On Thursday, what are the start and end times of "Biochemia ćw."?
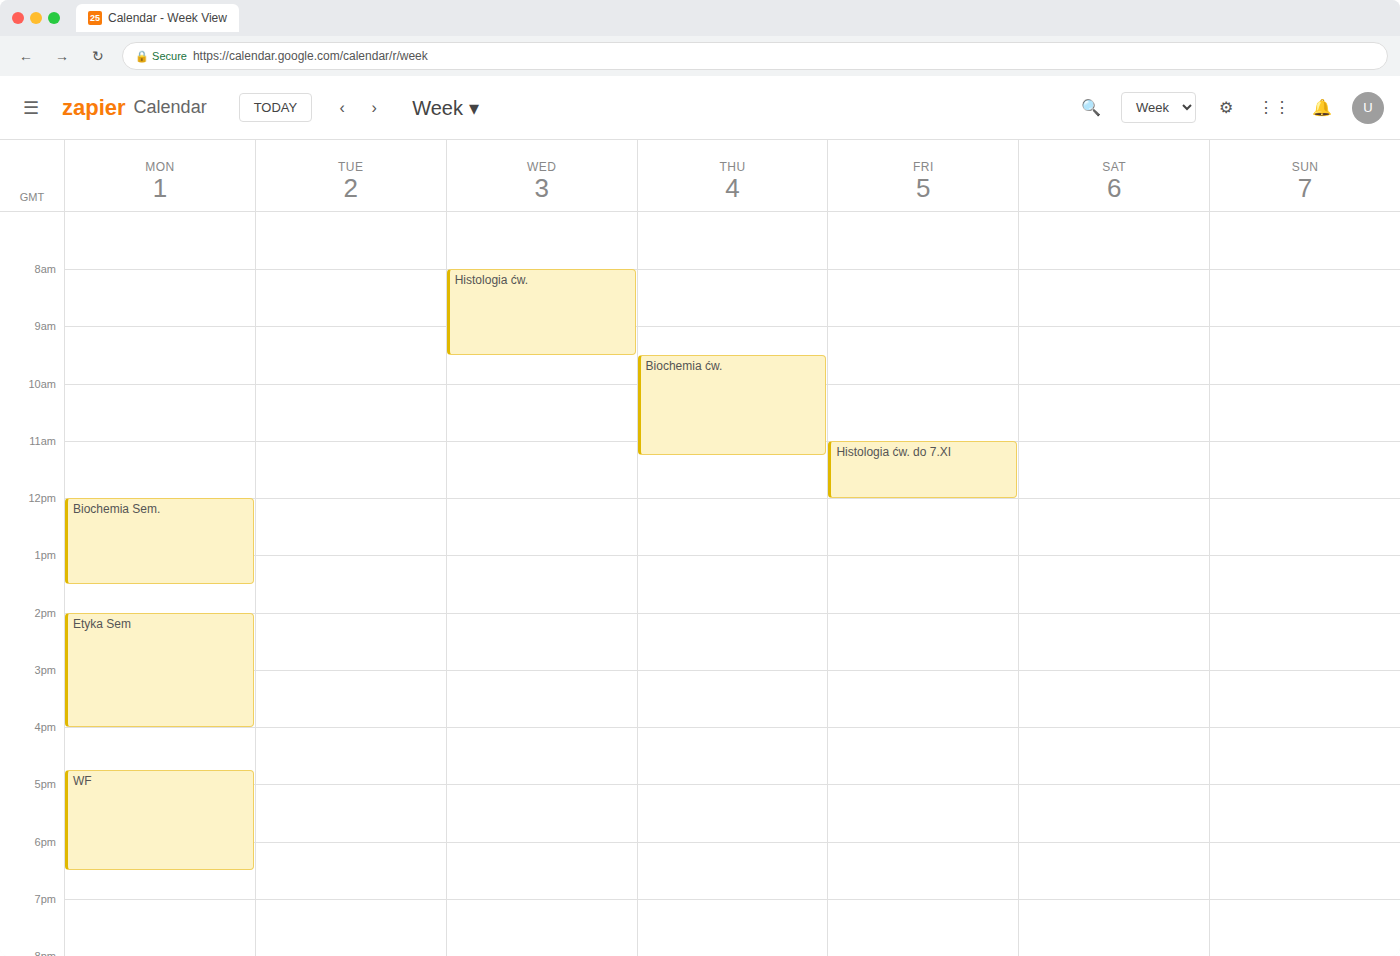
9:30 AM to 11:15 AM